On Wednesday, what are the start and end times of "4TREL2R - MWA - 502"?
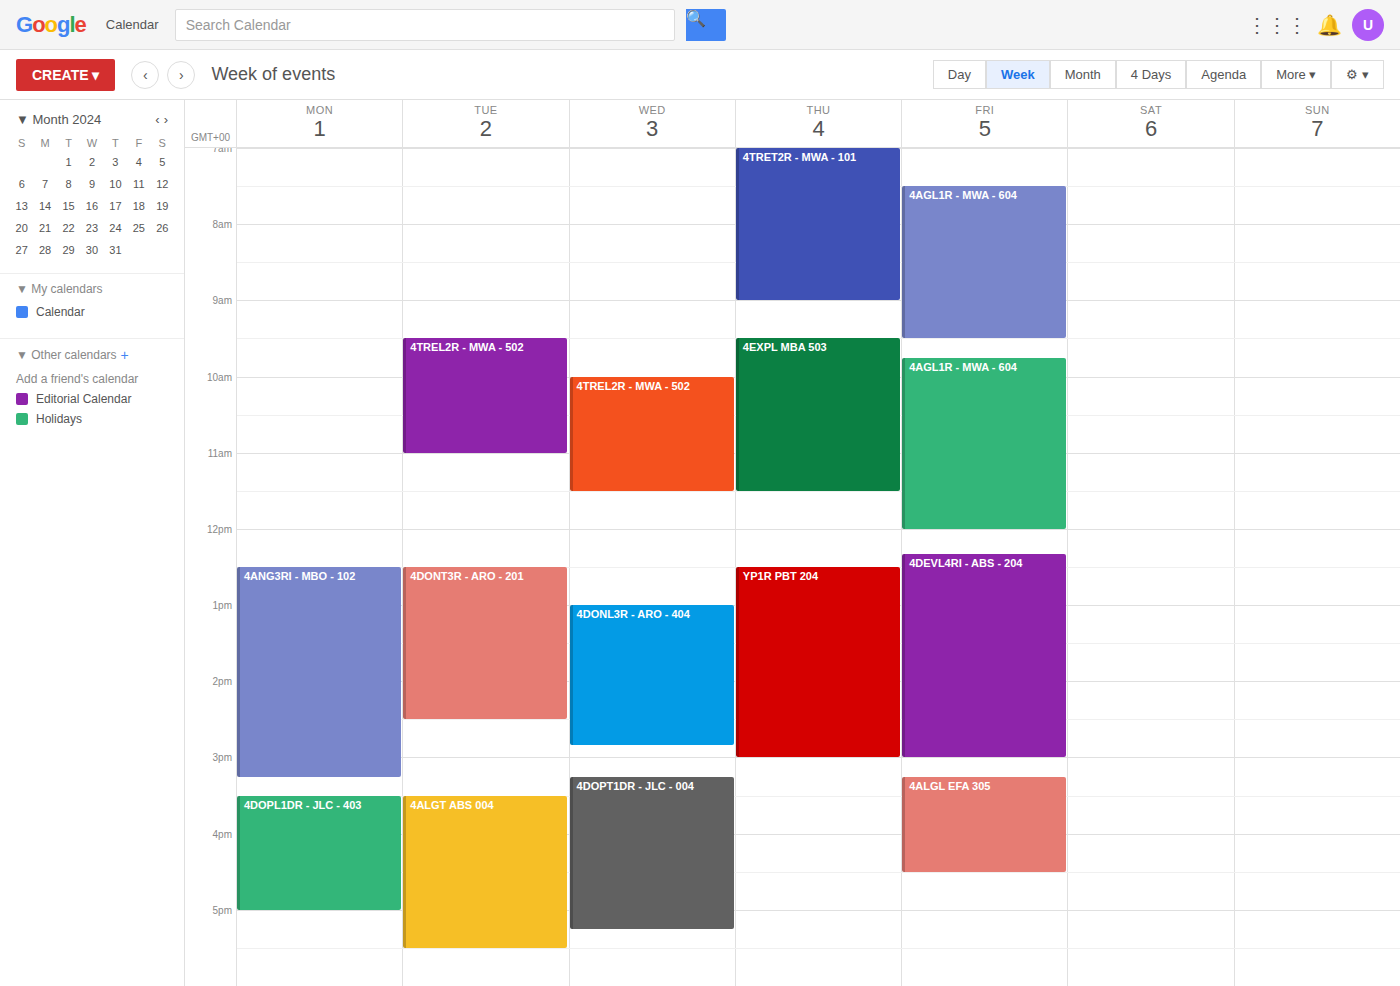
10:00 AM to 11:30 AM